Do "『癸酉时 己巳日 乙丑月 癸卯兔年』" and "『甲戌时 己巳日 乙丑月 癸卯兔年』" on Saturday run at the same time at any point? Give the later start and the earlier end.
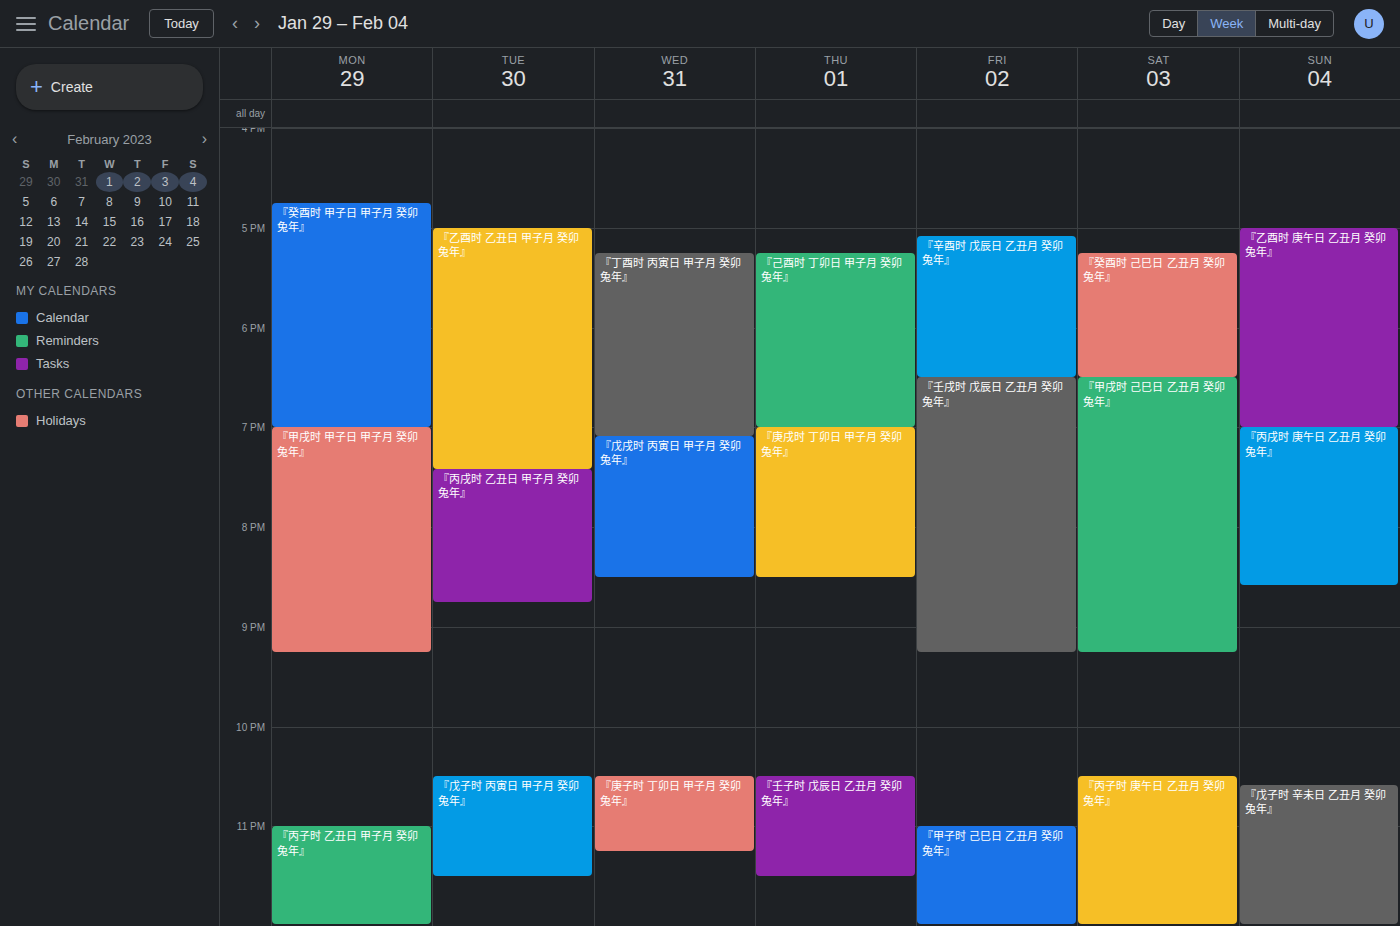
"『癸酉时 己巳日 乙丑月 癸卯兔年』" ends at 6:30 PM, exactly when "『甲戌时 己巳日 乙丑月 癸卯兔年』" starts -- they touch but do not overlap.